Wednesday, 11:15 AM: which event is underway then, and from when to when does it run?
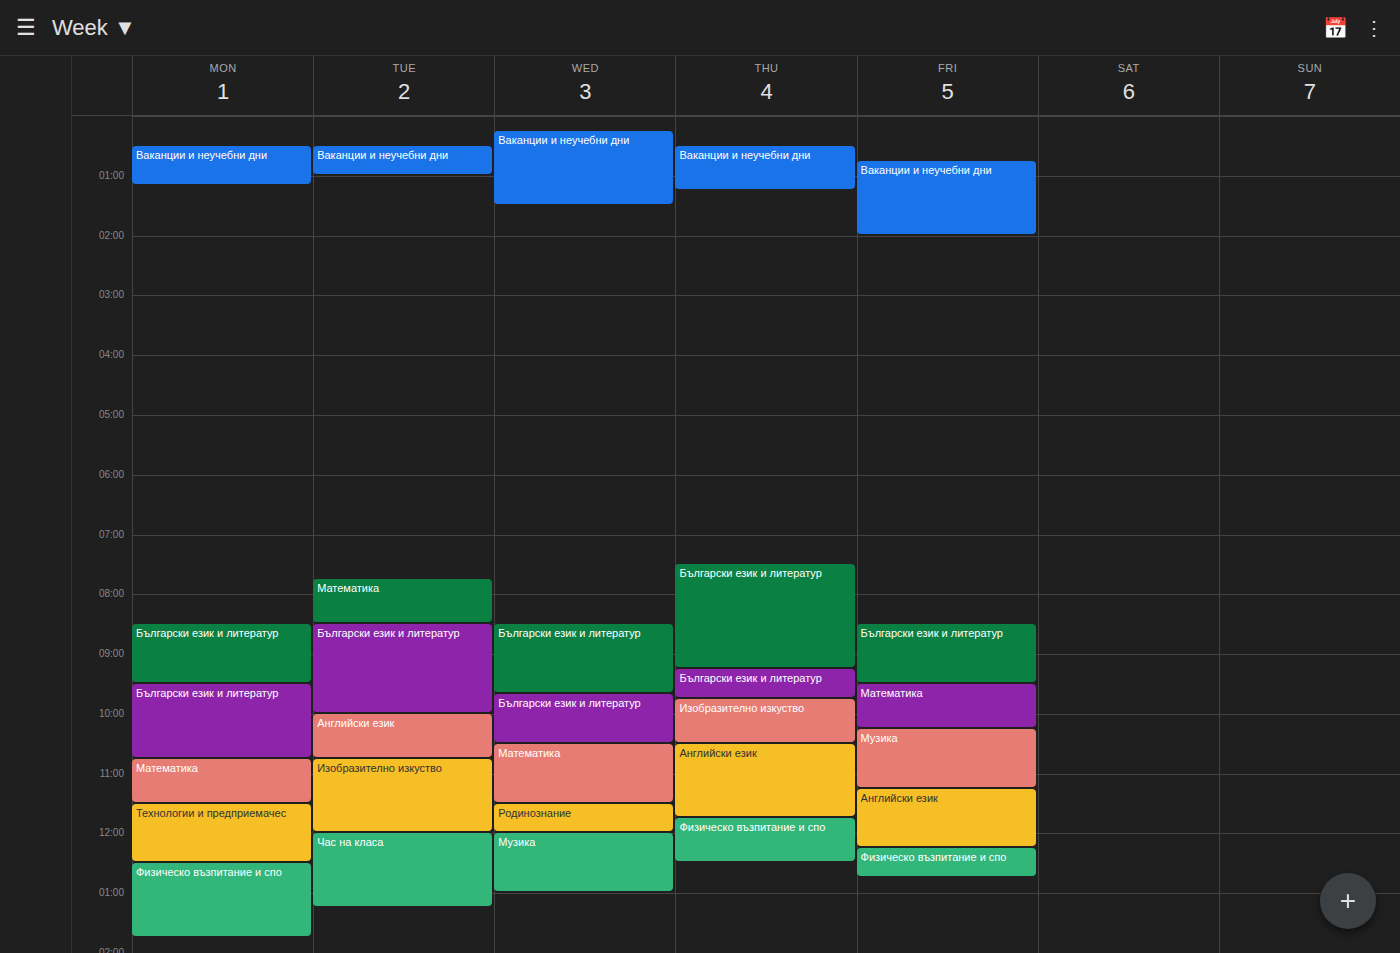
"Математика", 10:30 AM to 11:30 AM